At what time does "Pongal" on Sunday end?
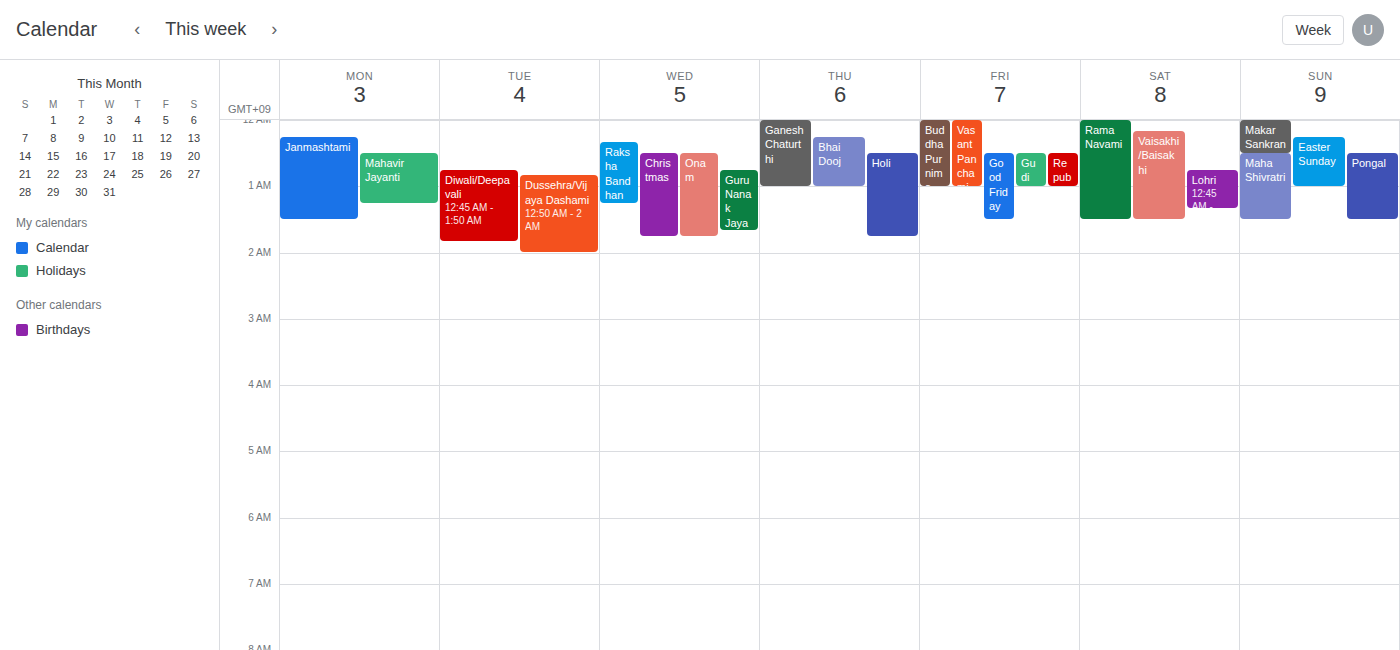
1:30 AM